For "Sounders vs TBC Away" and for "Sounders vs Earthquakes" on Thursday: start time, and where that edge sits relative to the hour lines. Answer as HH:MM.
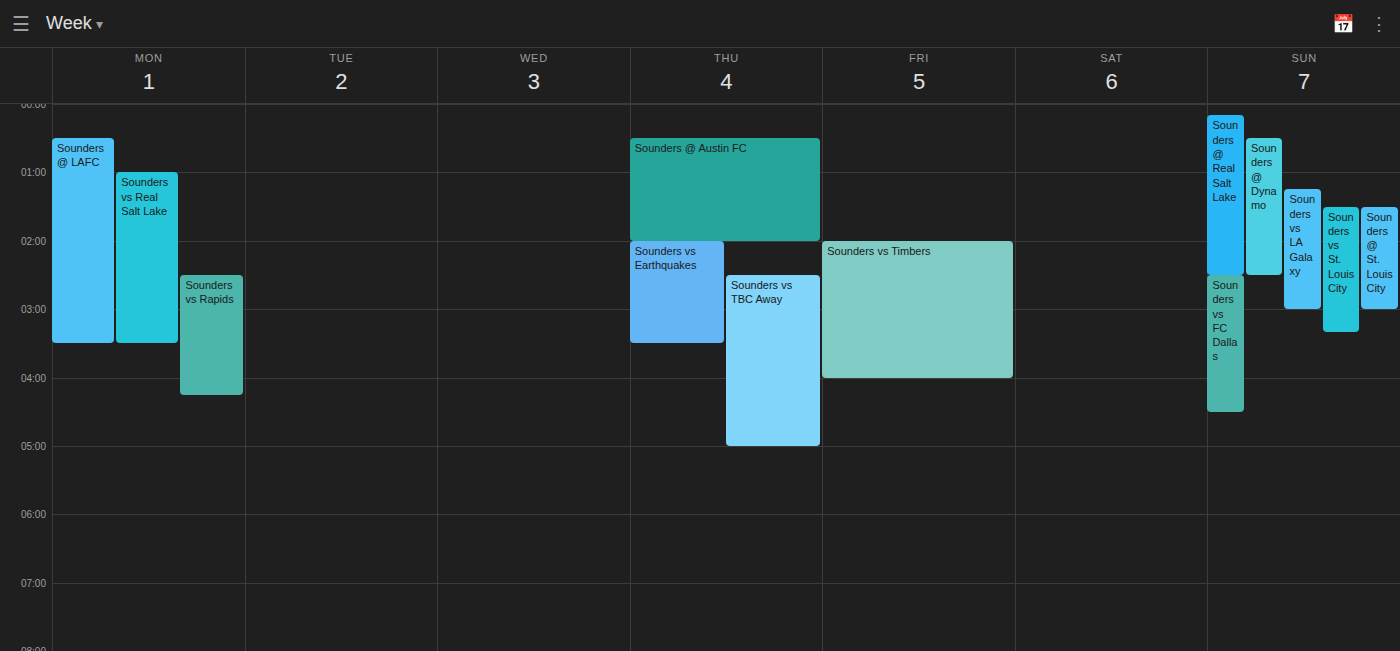
"Sounders vs TBC Away": 02:30, halfway between the 02:00 and 03:00 lines. "Sounders vs Earthquakes": 02:00, exactly on the 02:00 line.